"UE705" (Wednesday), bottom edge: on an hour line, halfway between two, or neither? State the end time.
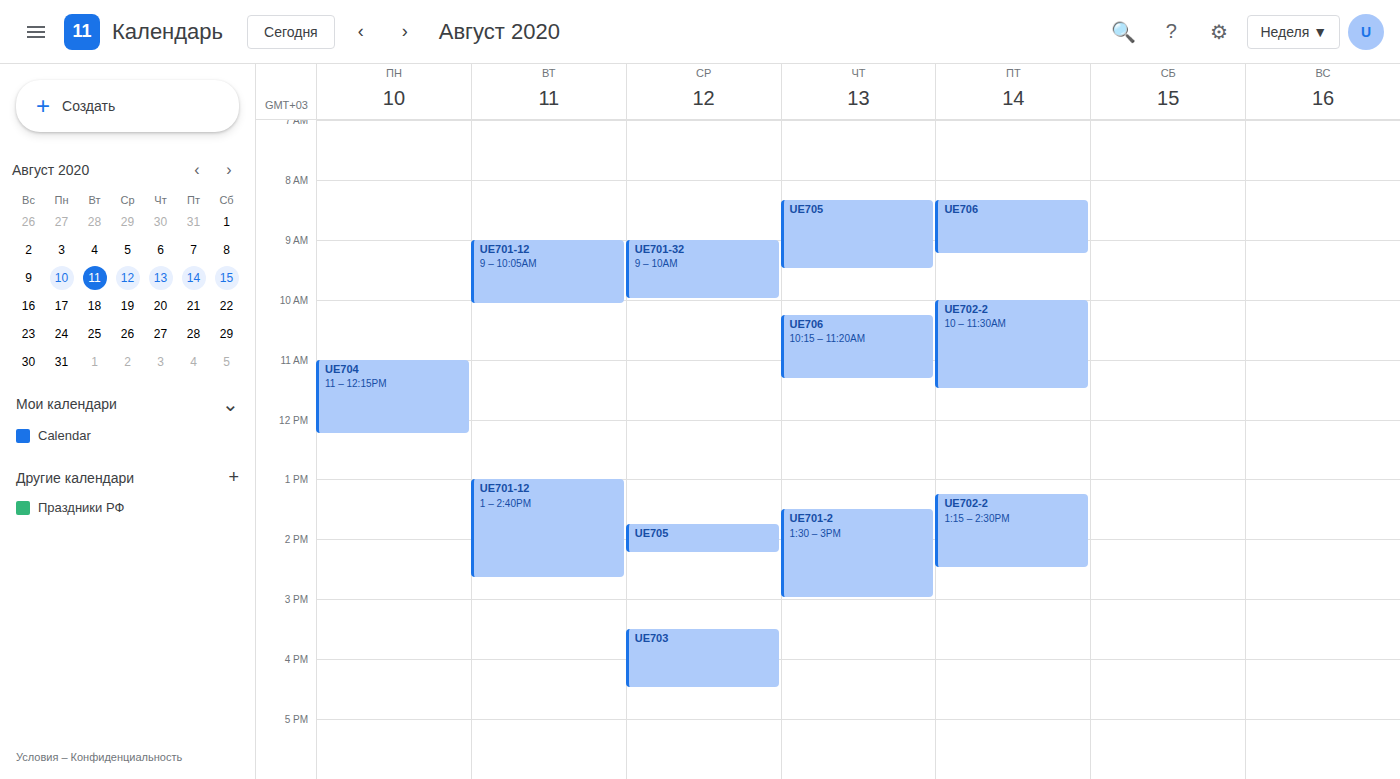
14:15 -- neither: a quarter of the way from the 14:00 line to the 15:00 line.